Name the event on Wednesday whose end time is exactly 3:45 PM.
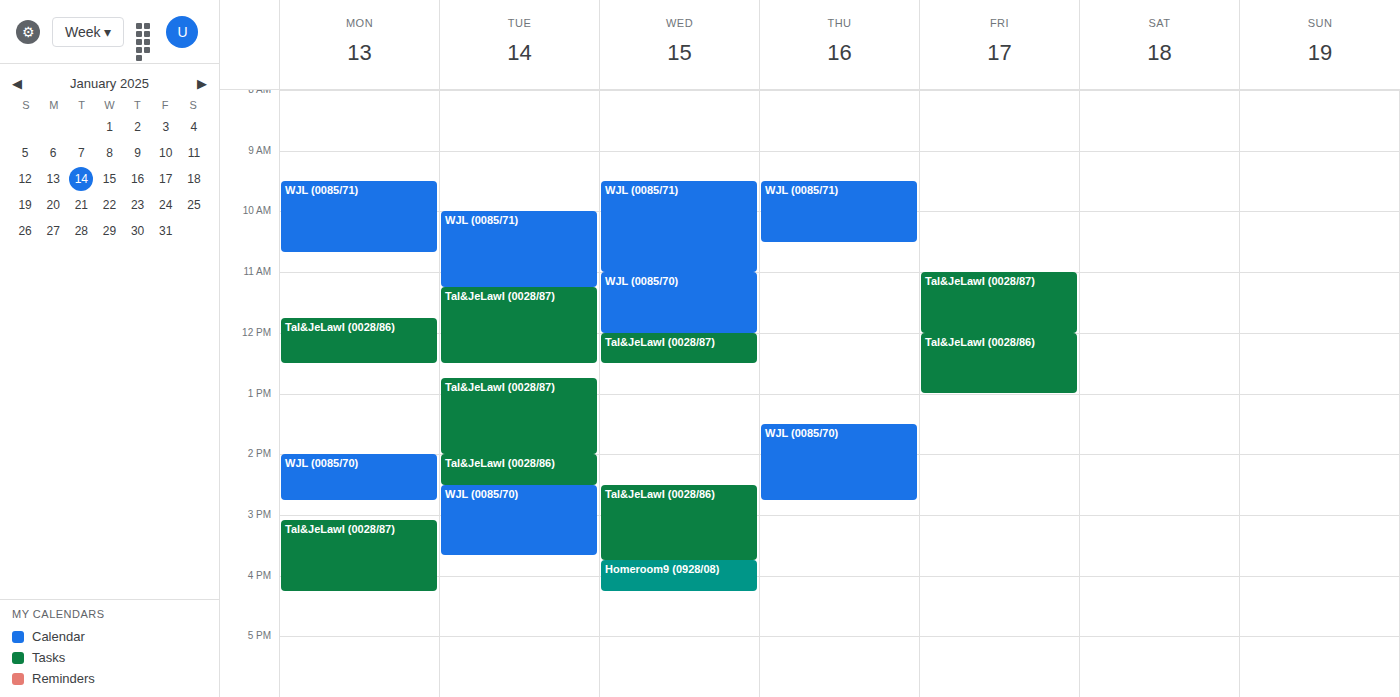
"Tal&JeLawI (0028/86)"